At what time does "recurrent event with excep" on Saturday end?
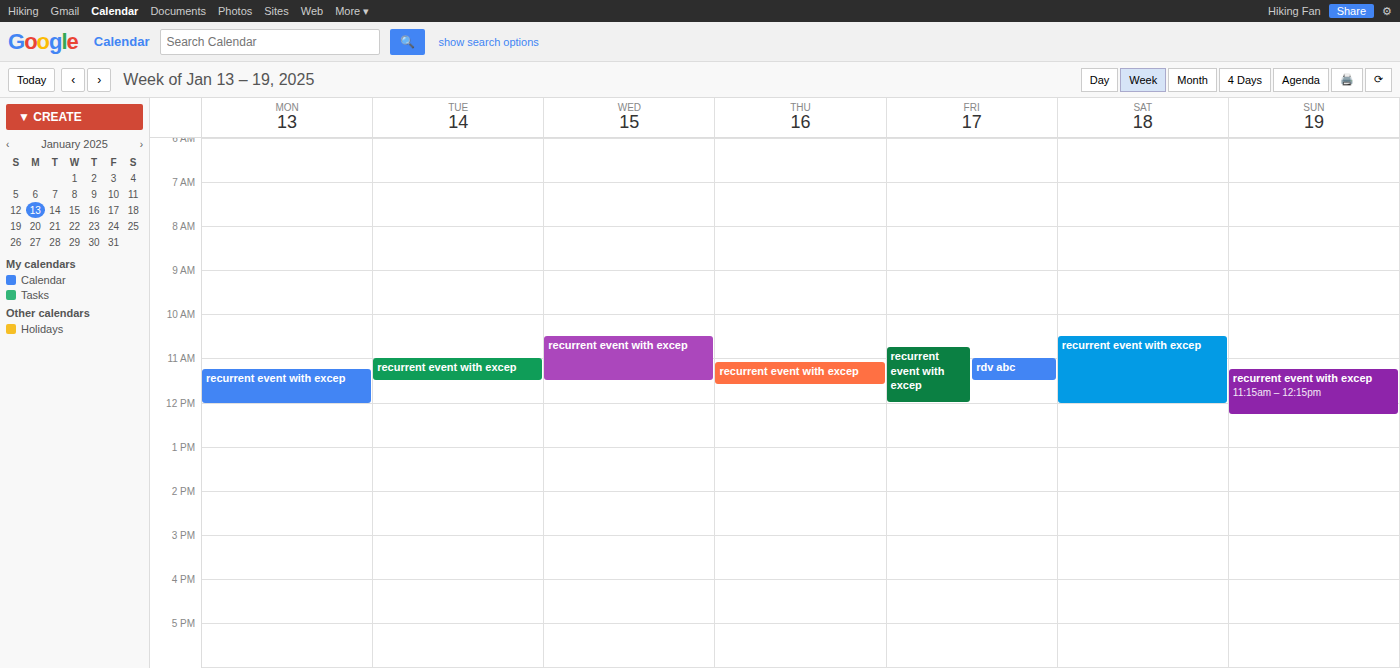
12:00 PM